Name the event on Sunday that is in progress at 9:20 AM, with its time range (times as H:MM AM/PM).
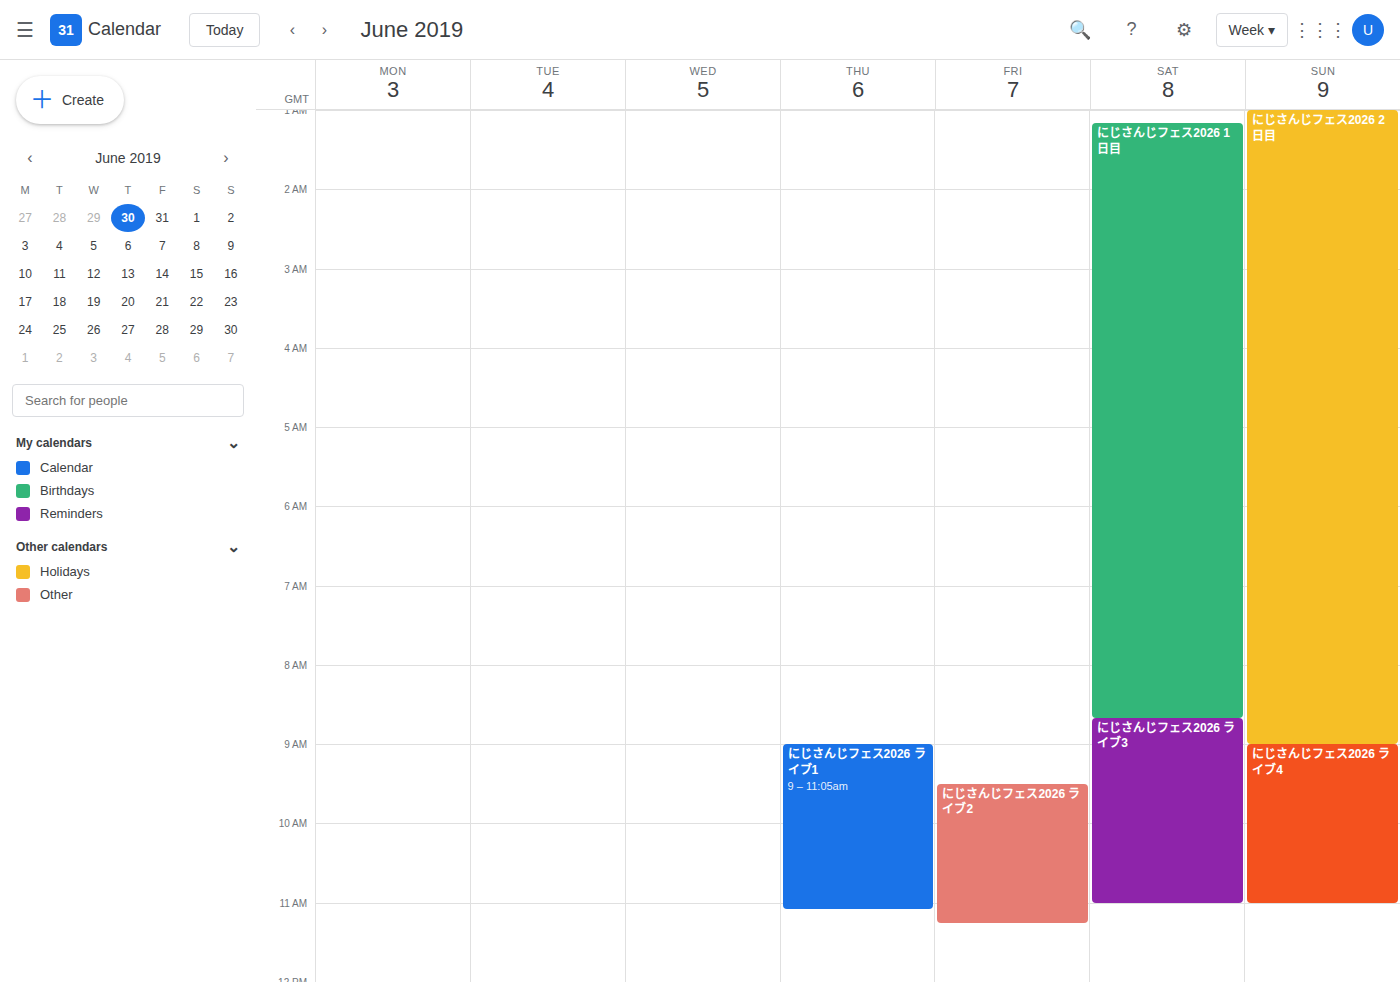
"にじさんじフェス2026 ライブ4", 9:00 AM to 11:00 AM